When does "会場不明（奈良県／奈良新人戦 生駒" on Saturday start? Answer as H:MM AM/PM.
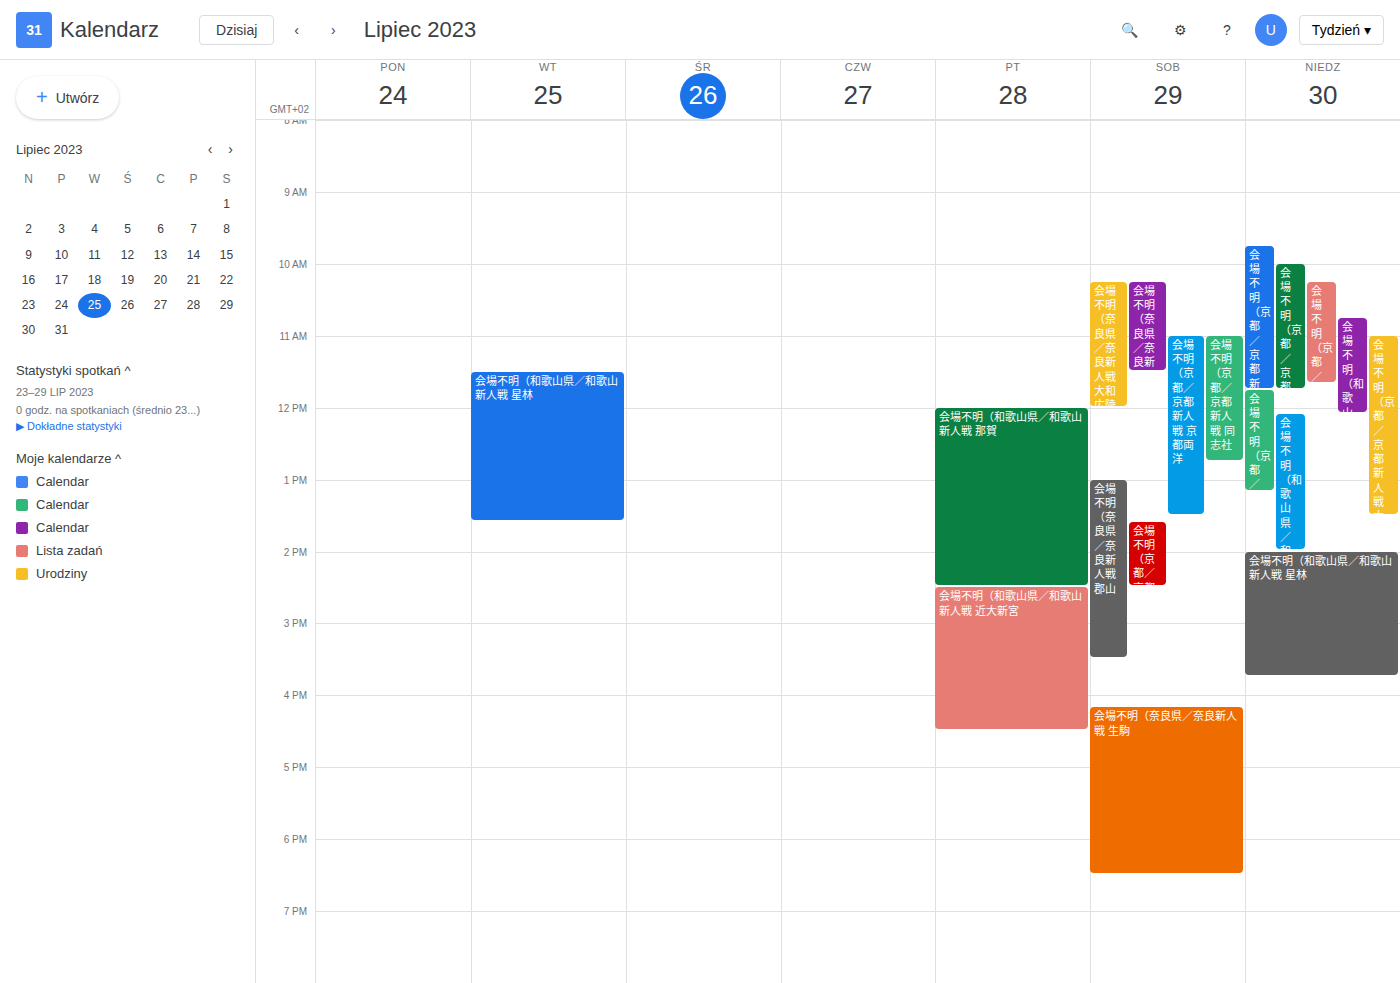
4:10 PM